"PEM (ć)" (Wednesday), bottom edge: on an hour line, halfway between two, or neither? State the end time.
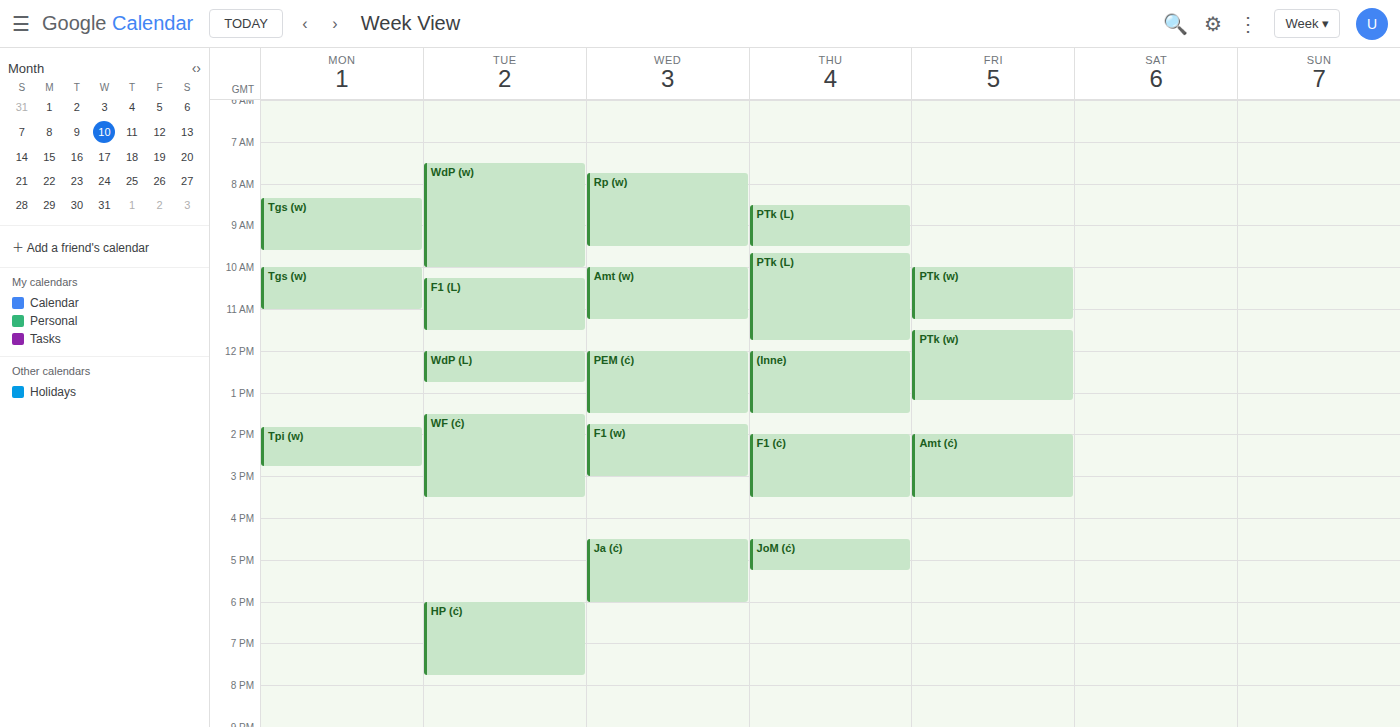
1:30 PM -- halfway between the 1 PM and 2 PM lines.